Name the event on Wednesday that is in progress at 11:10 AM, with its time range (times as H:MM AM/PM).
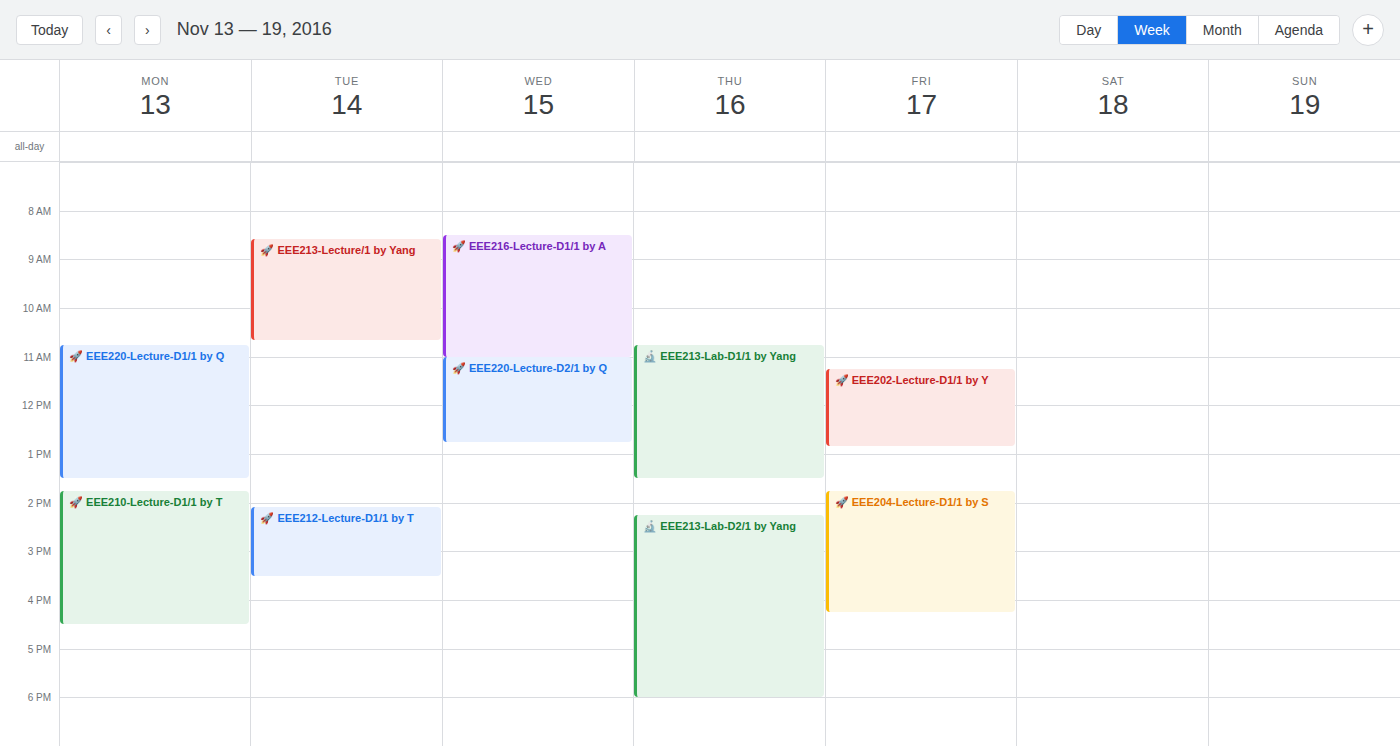
"🚀 EEE220-Lecture-D2/1 by Q", 11:00 AM to 12:45 PM